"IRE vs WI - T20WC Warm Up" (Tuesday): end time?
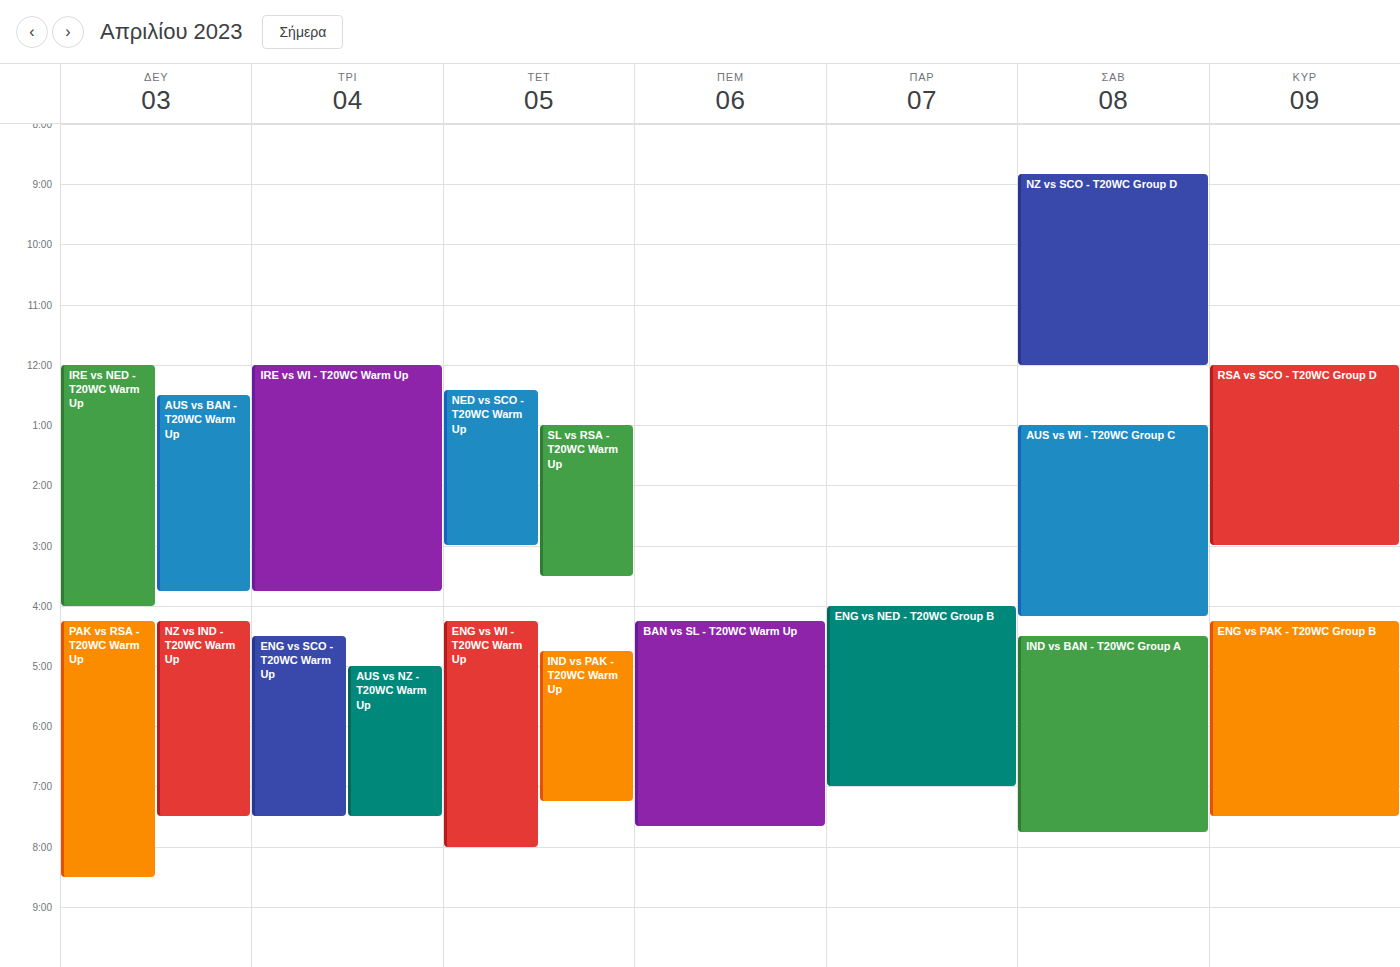
3:45 PM